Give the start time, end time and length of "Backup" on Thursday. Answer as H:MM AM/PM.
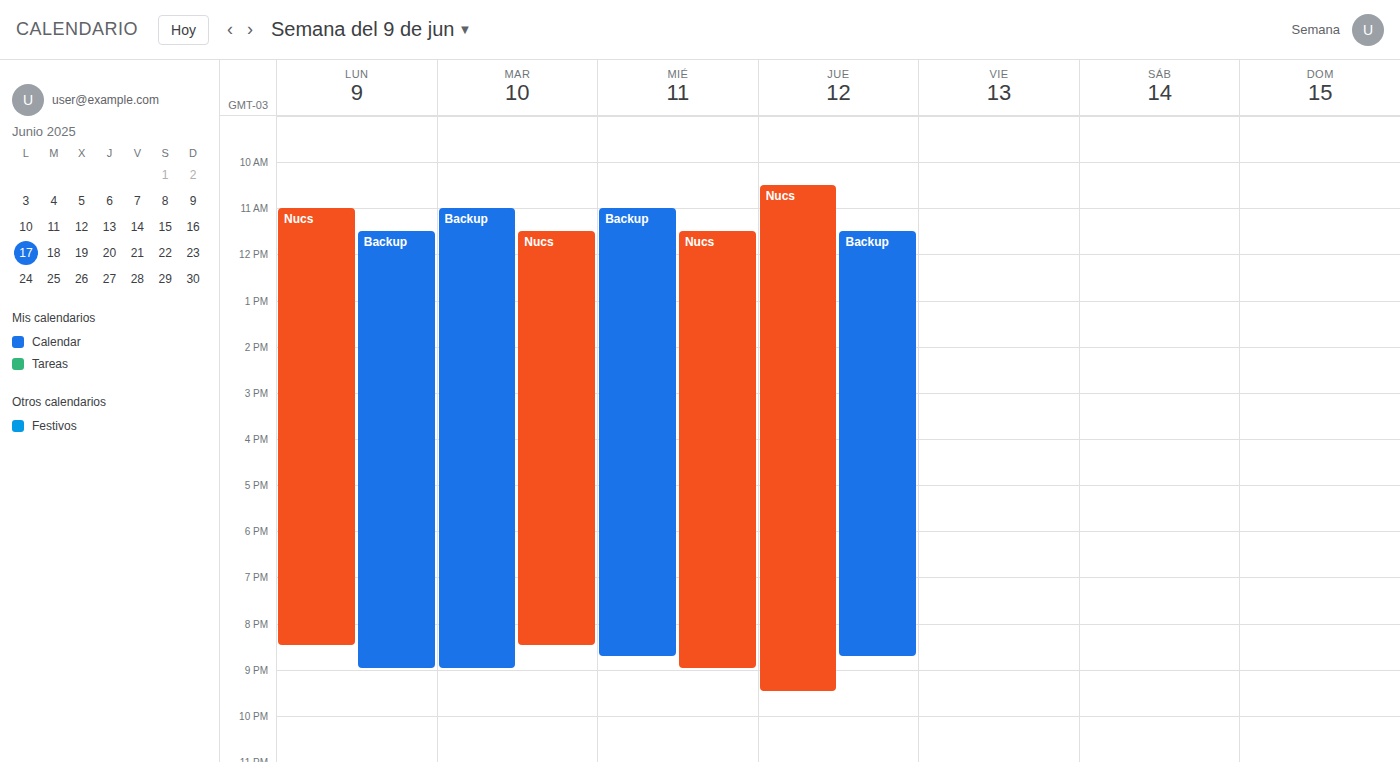
11:30 AM to 8:45 PM, 9 hours 15 minutes